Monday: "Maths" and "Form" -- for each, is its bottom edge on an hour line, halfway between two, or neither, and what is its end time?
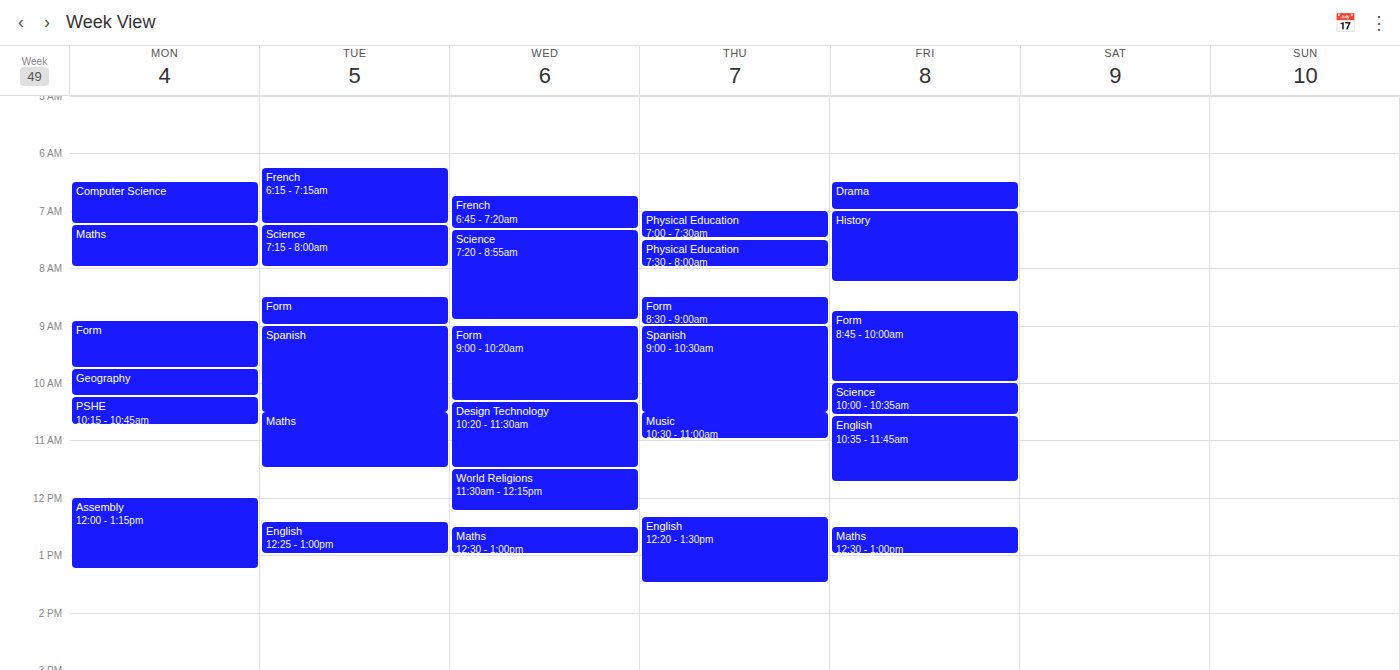
"Maths": 8:00 AM, exactly on the 8 AM line. "Form": 9:45 AM, neither: three quarters of the way from the 9 AM line to the 10 AM line.